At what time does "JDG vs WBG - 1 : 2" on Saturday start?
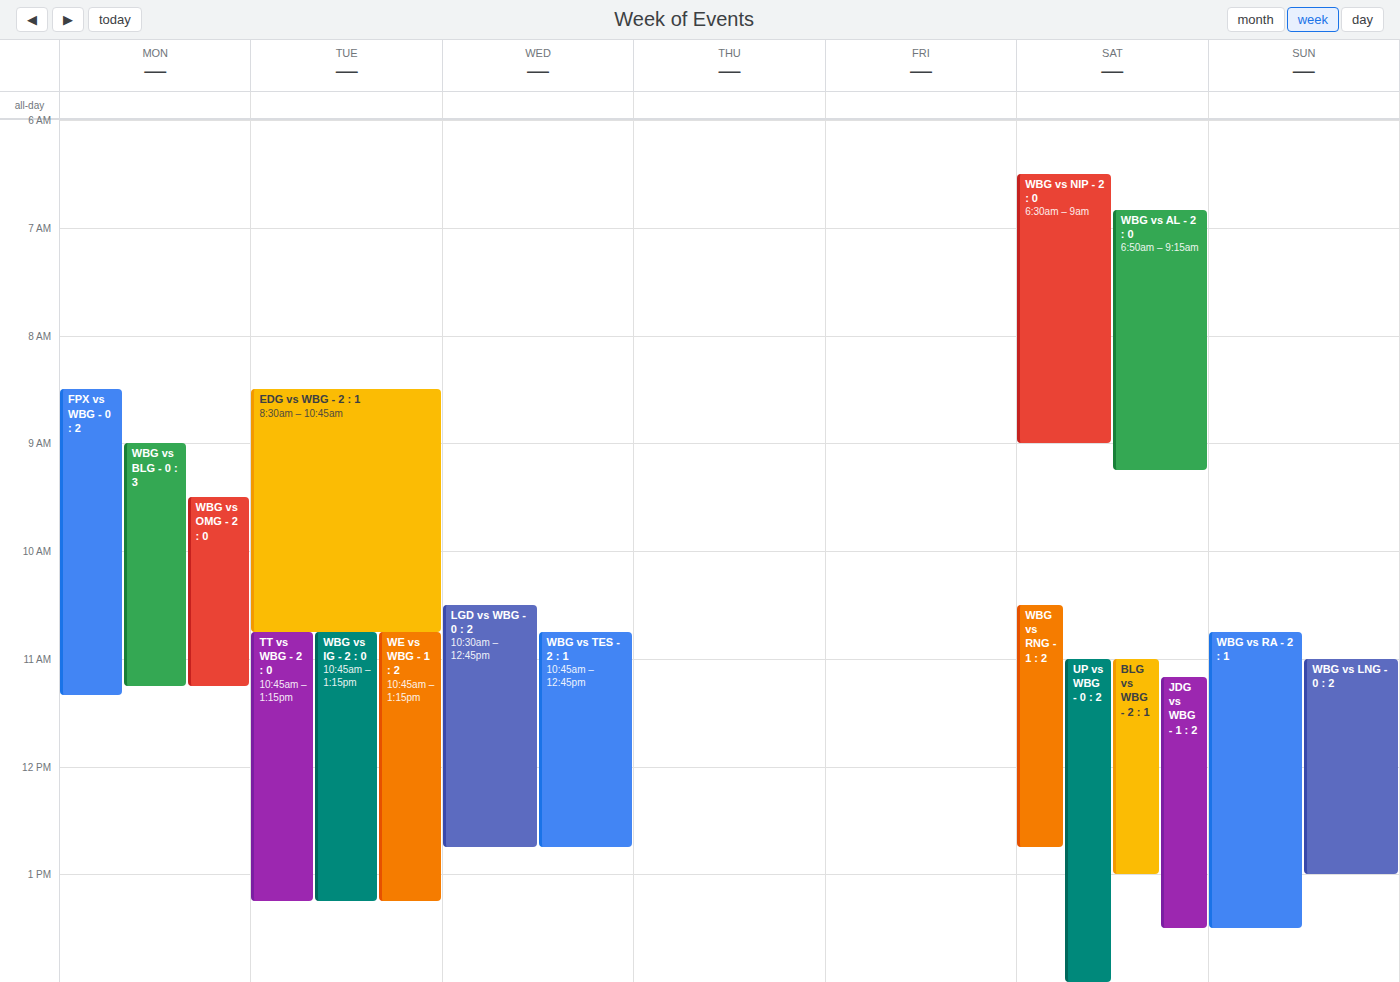
11:10 AM